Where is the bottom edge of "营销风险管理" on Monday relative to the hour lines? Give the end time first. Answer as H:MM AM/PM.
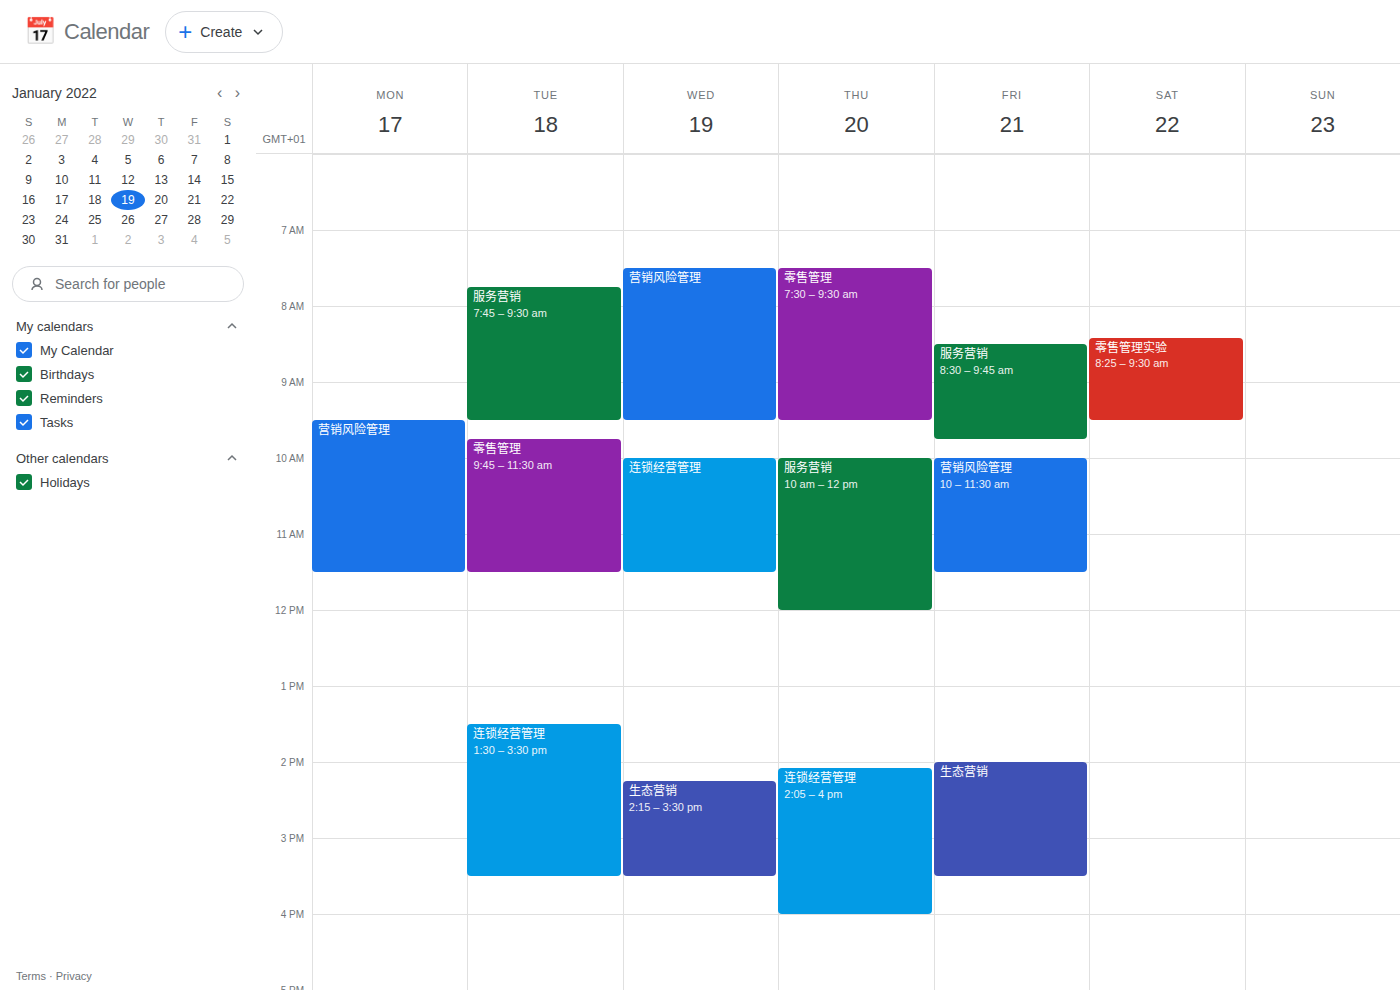
11:30 AM -- halfway between the 11 AM and 12 PM lines.